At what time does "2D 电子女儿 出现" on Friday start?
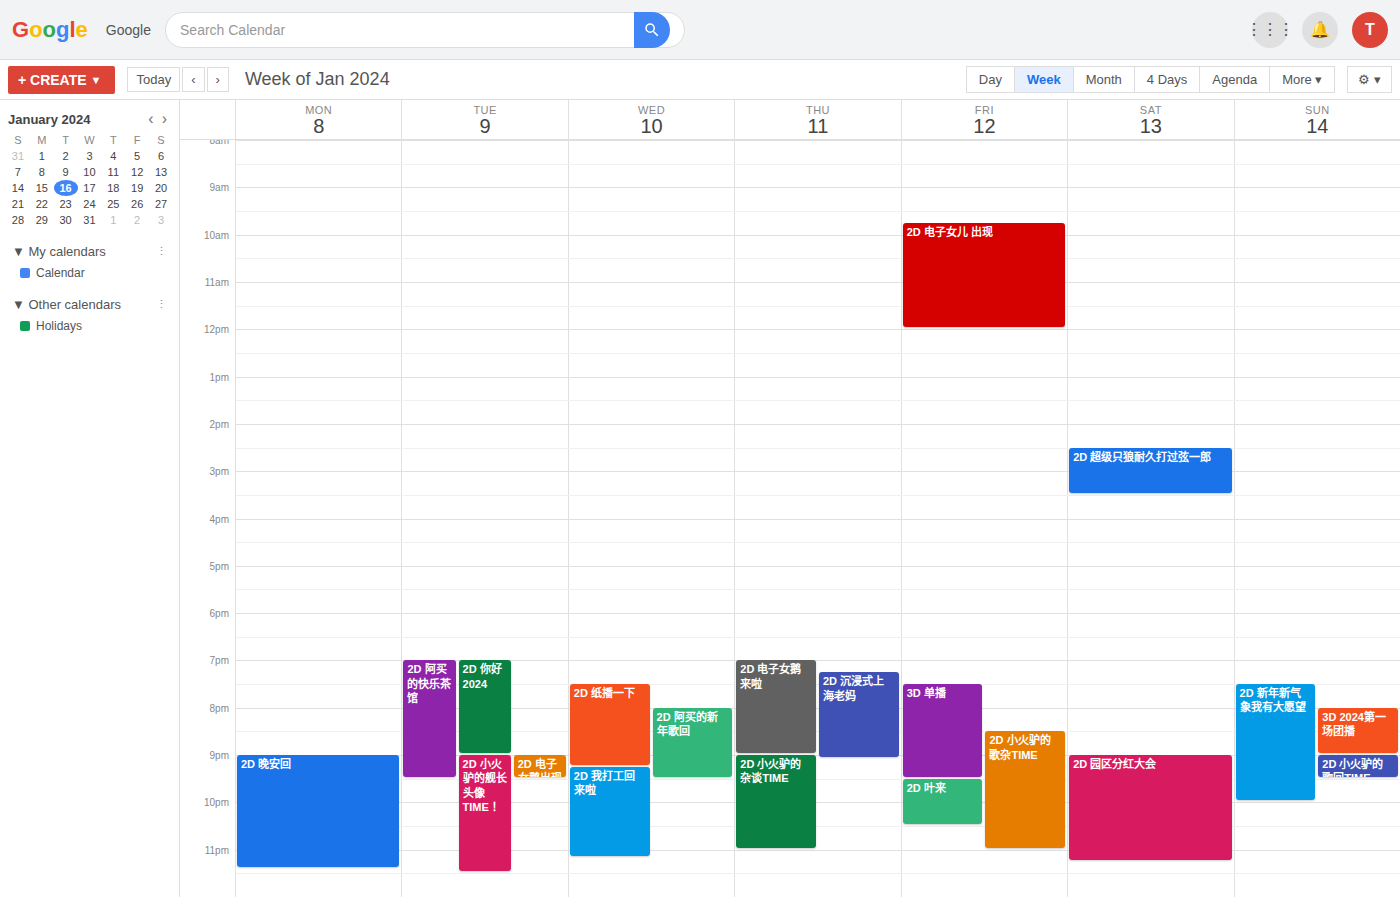
09:45